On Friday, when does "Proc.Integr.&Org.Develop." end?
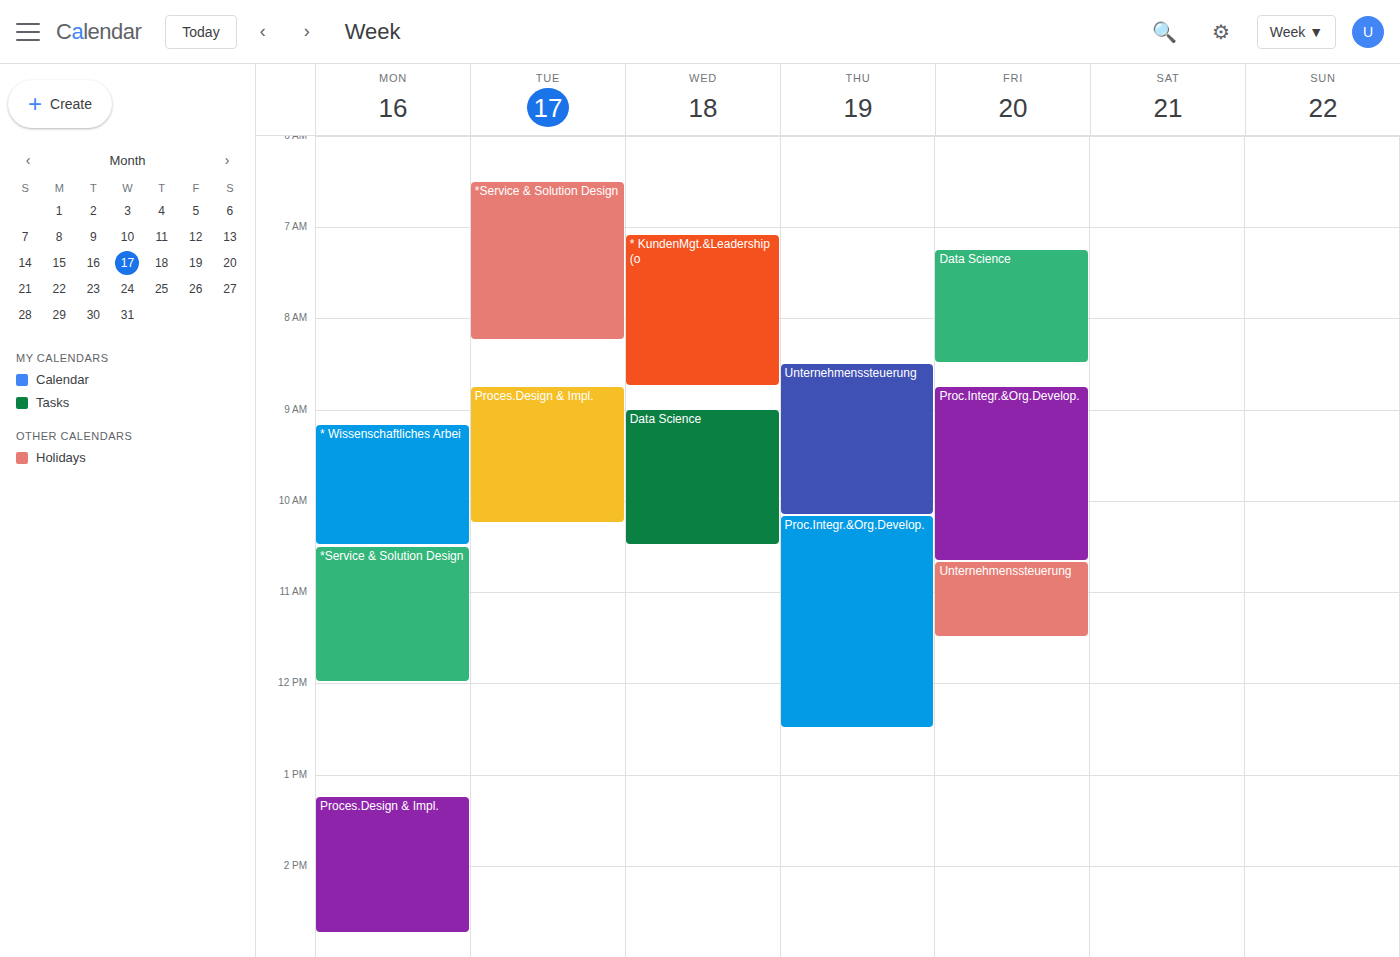
10:40 AM